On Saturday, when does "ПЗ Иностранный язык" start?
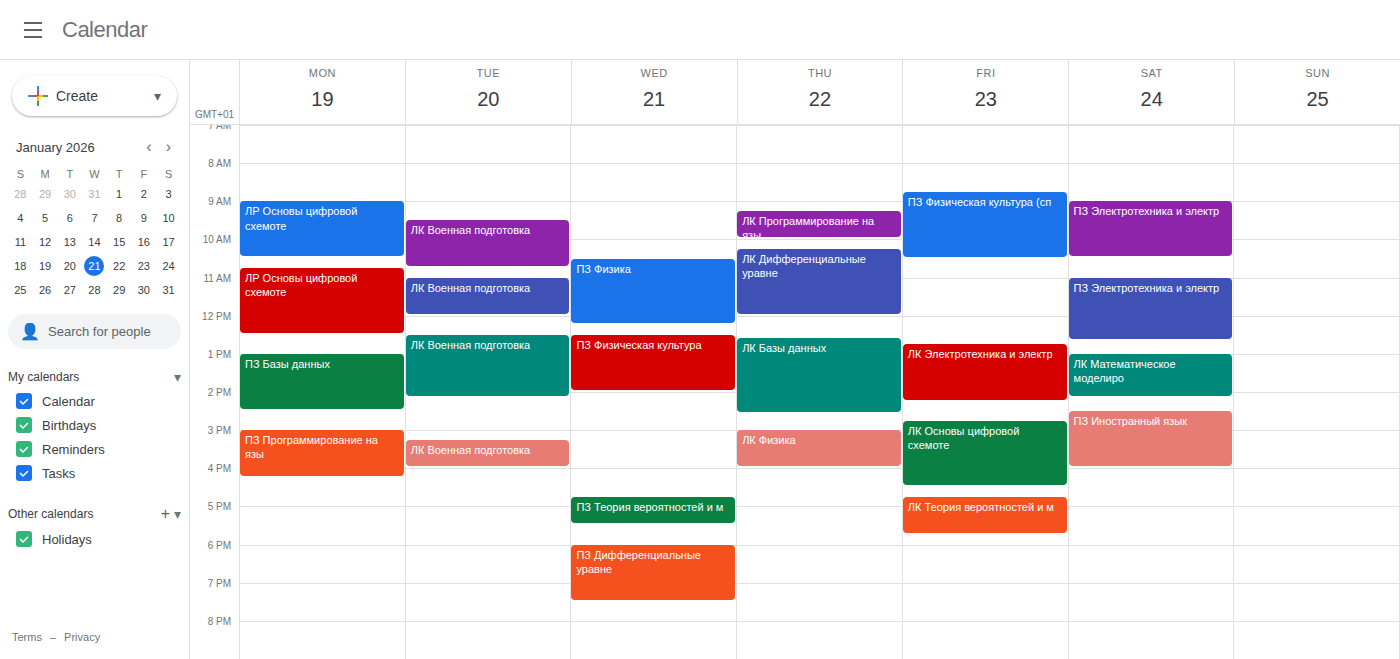
2:30 PM